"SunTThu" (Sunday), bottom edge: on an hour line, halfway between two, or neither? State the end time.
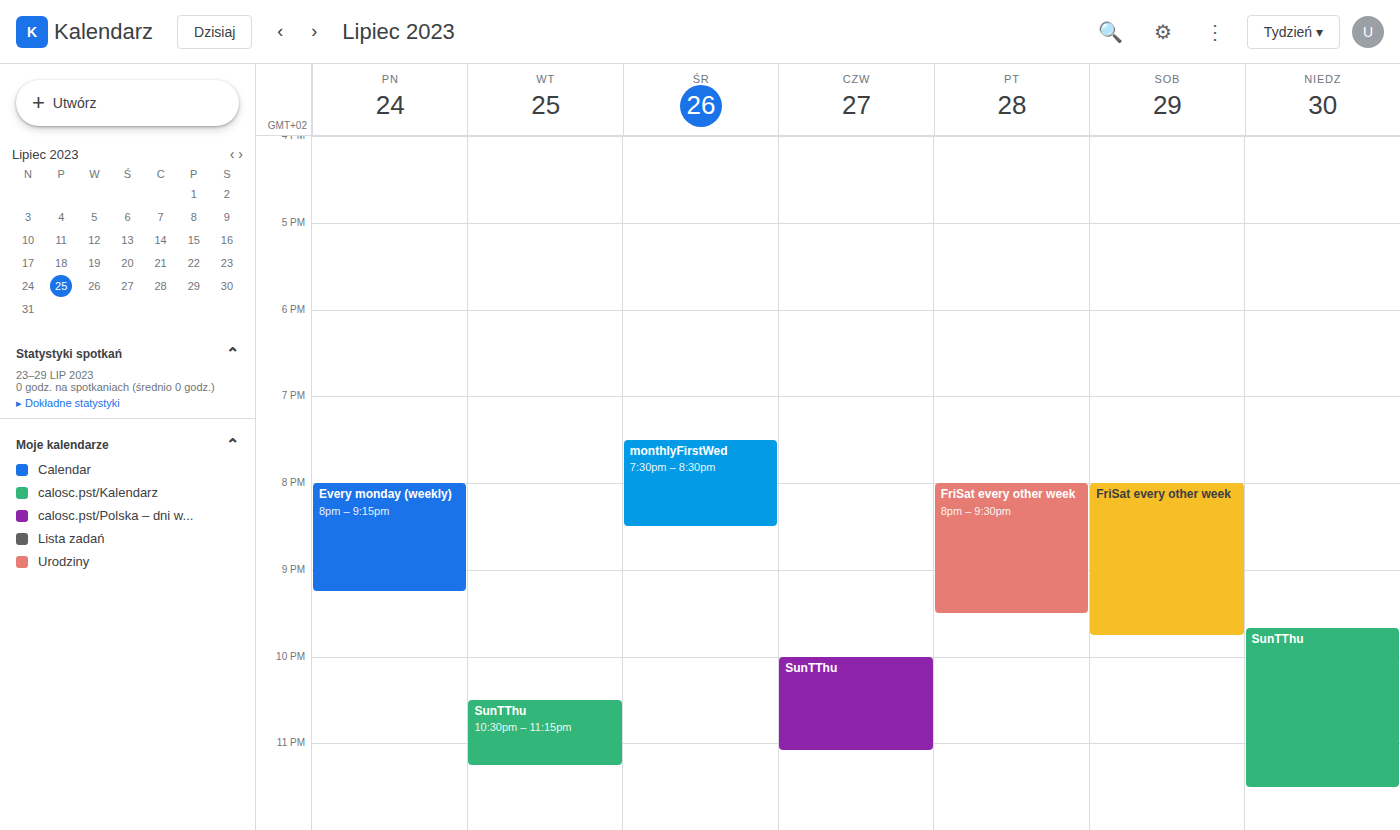
11:30 PM -- halfway between the 11 PM and 12 AM lines.